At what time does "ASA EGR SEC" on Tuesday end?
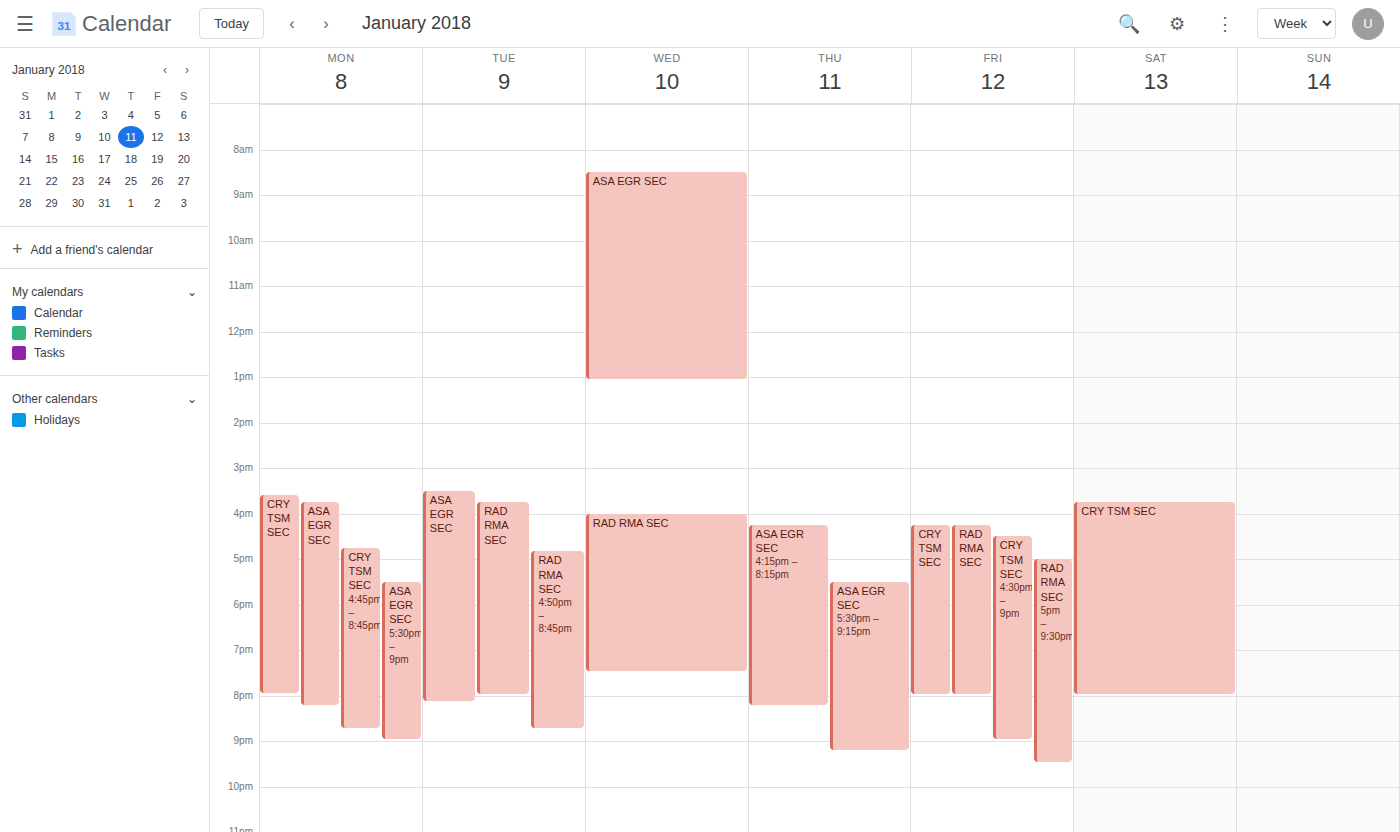
8:10 PM